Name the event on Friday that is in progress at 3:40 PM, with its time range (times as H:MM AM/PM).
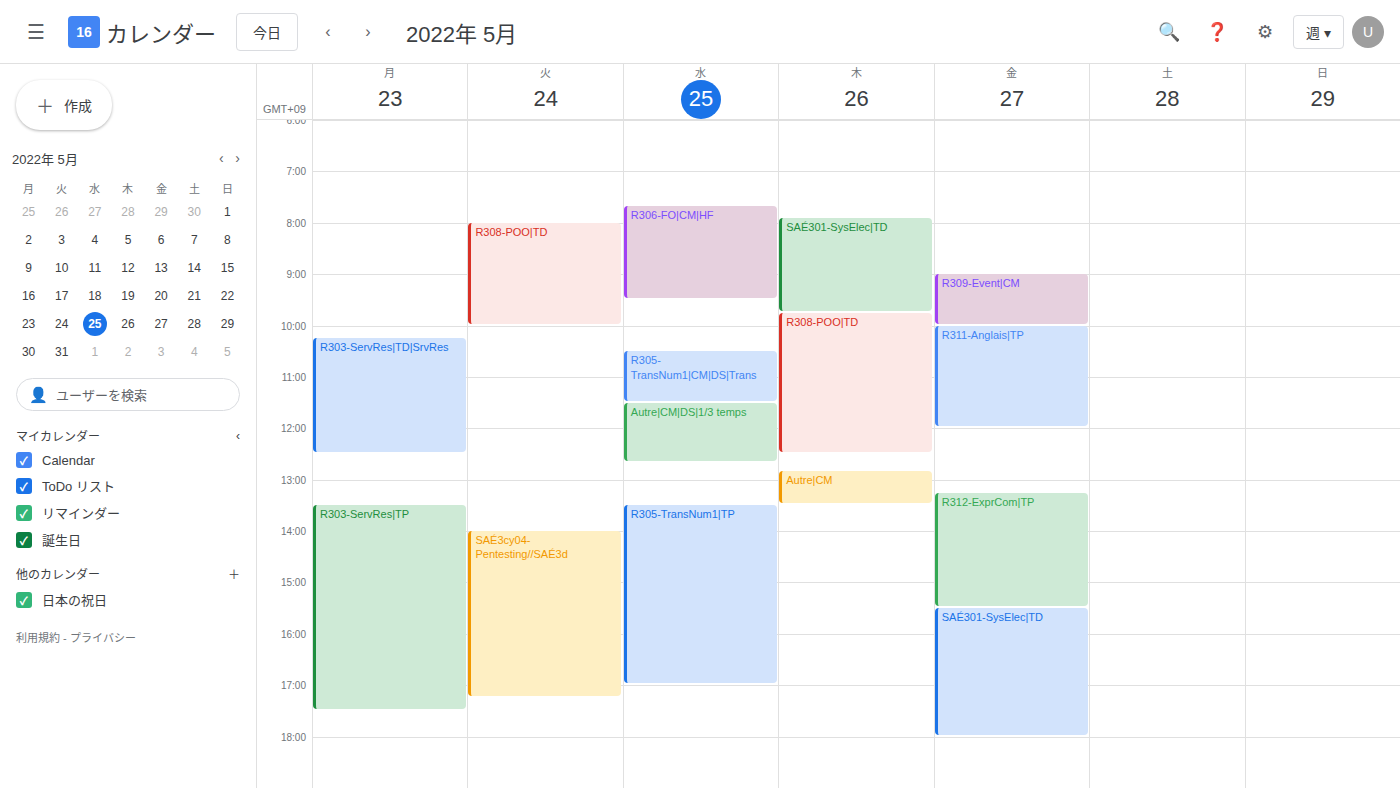
"SAÉ301-SysElec|TD", 3:30 PM to 6:00 PM